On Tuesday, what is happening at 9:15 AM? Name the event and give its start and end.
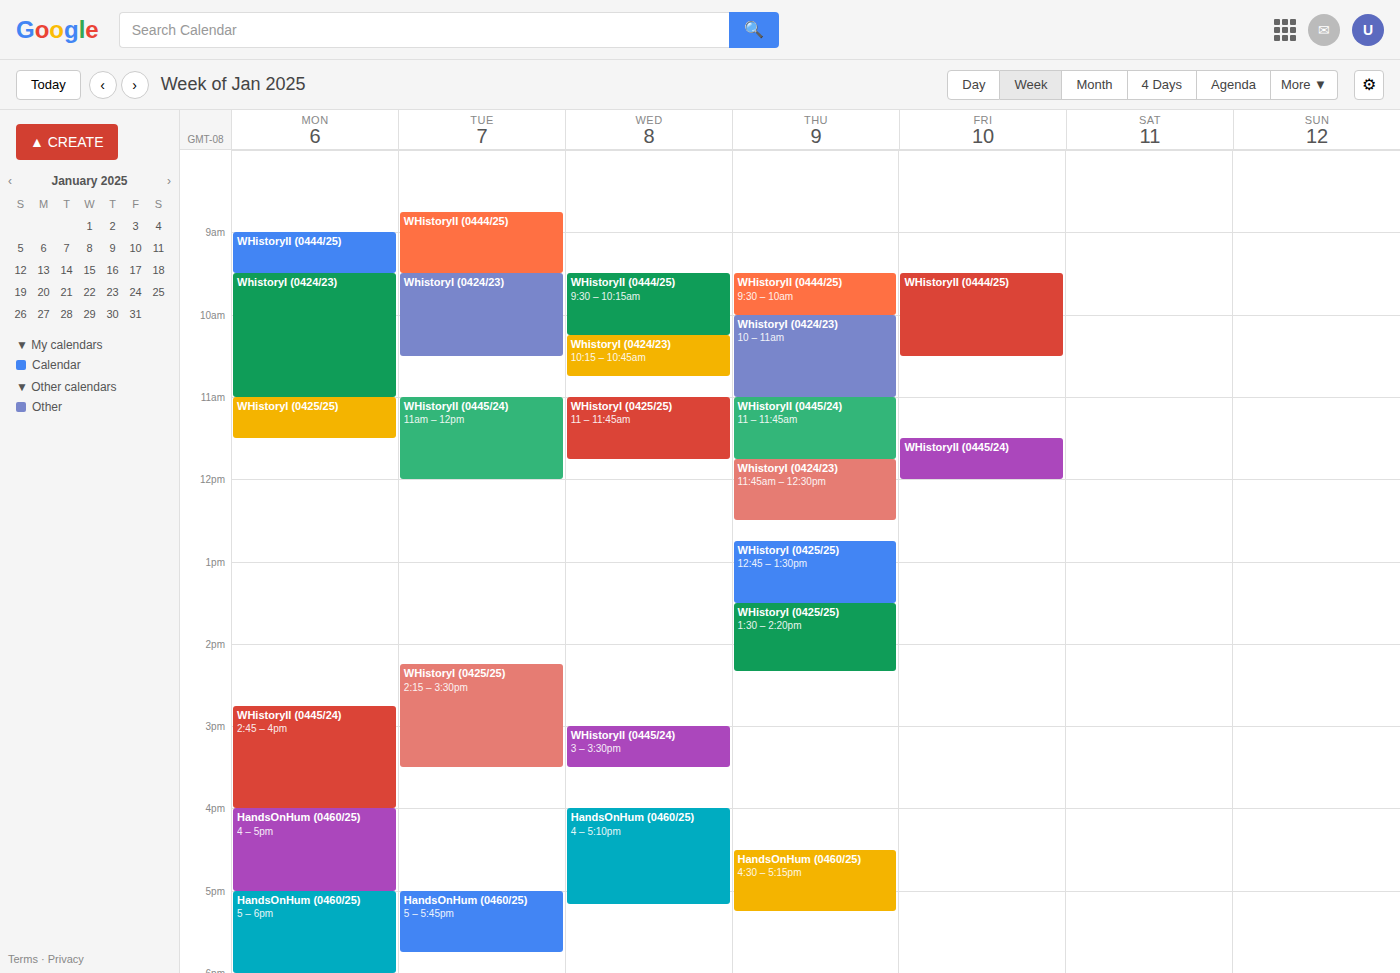
"WHistoryII (0444/25)", 8:45 AM to 9:30 AM